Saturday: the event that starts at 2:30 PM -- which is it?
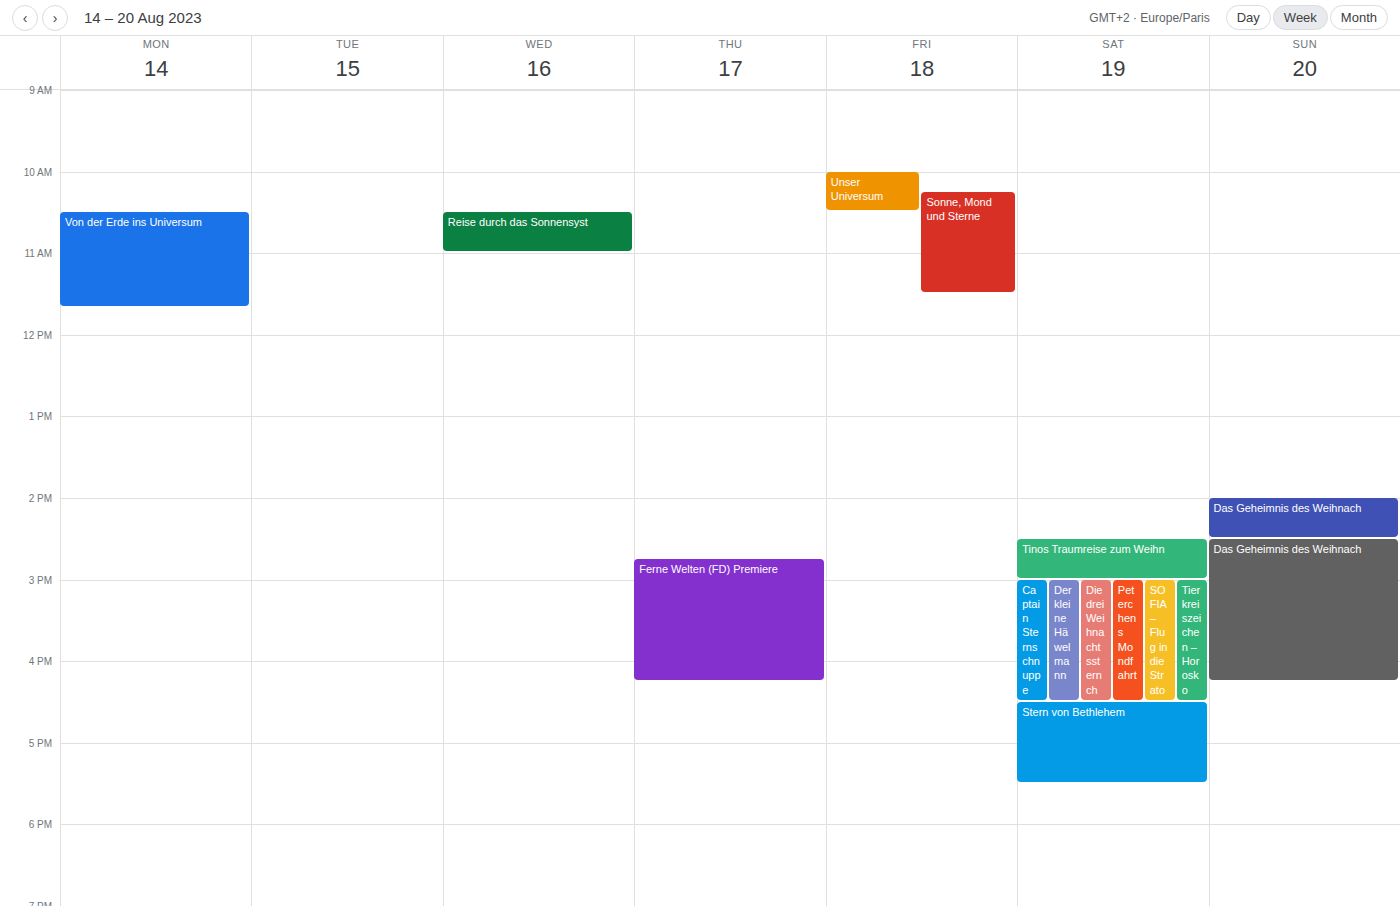
"Tinos Traumreise zum Weihn"